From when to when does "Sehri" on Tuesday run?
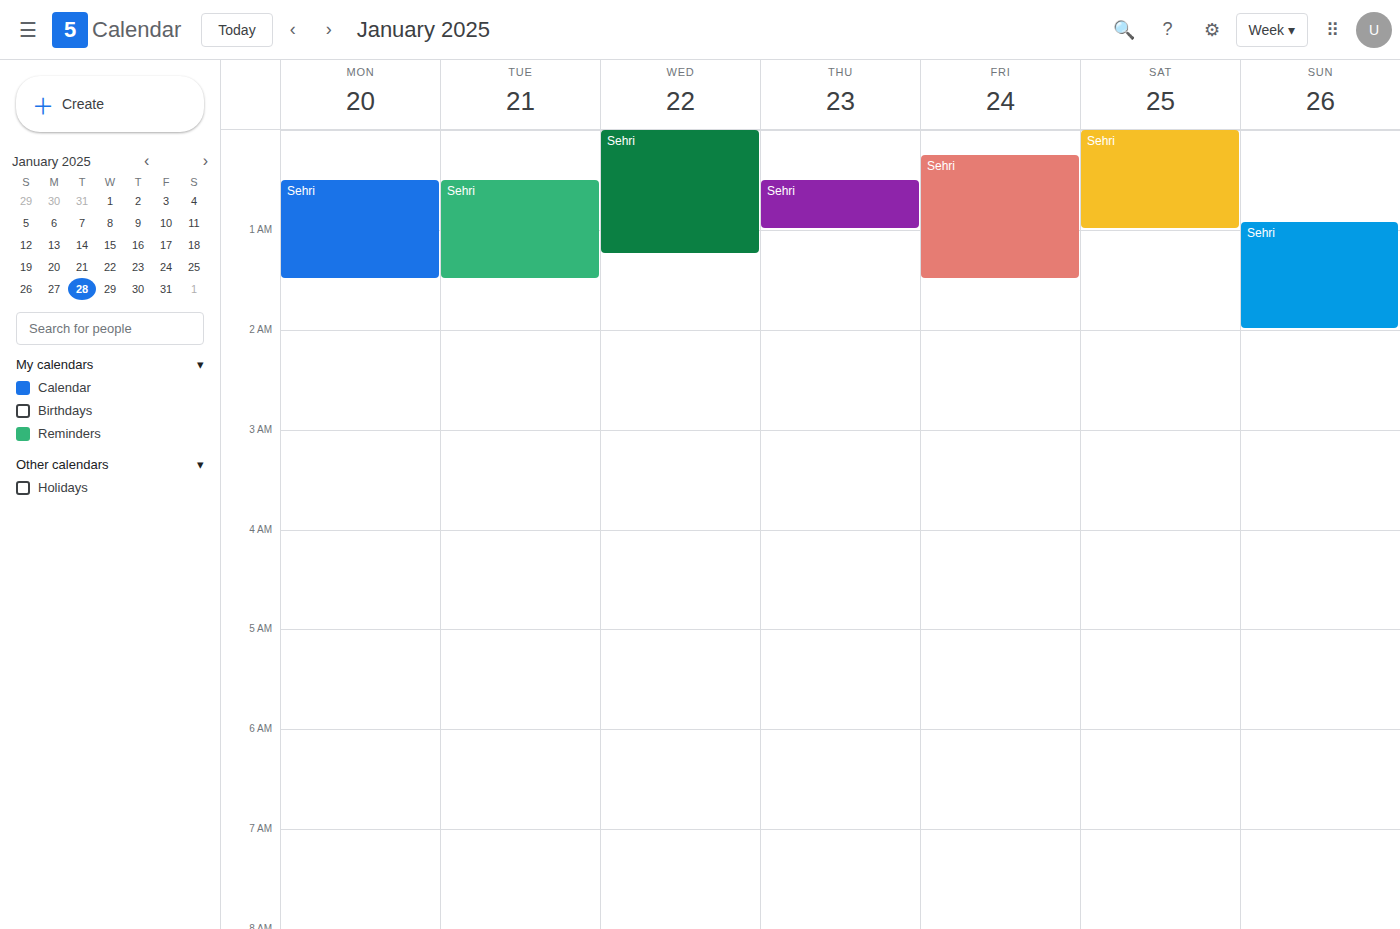
12:30 AM to 1:30 AM